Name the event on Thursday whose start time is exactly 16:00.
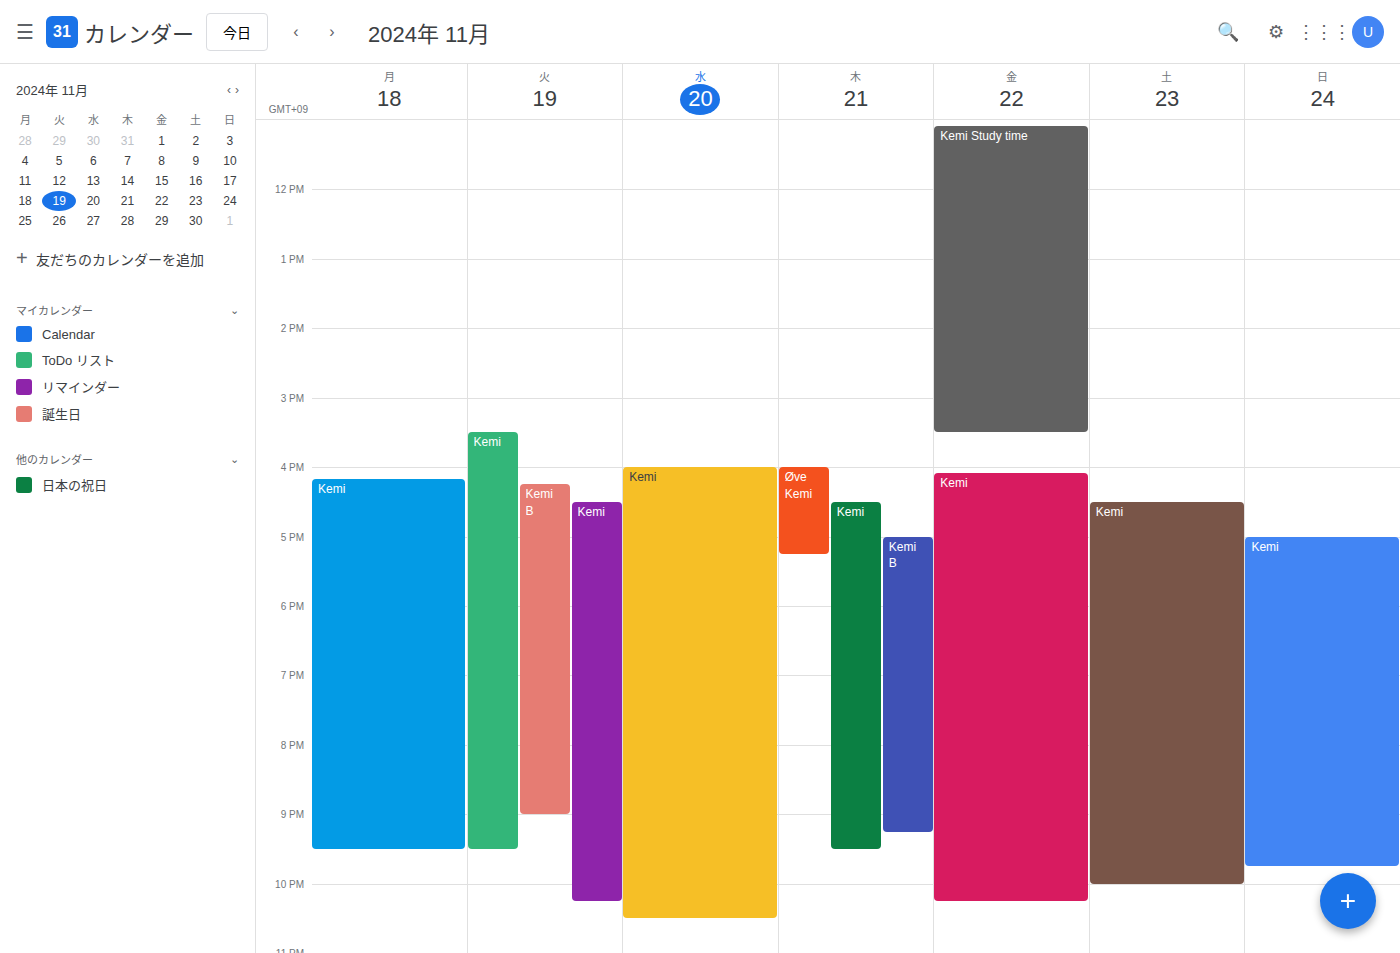
"Øve Kemi"